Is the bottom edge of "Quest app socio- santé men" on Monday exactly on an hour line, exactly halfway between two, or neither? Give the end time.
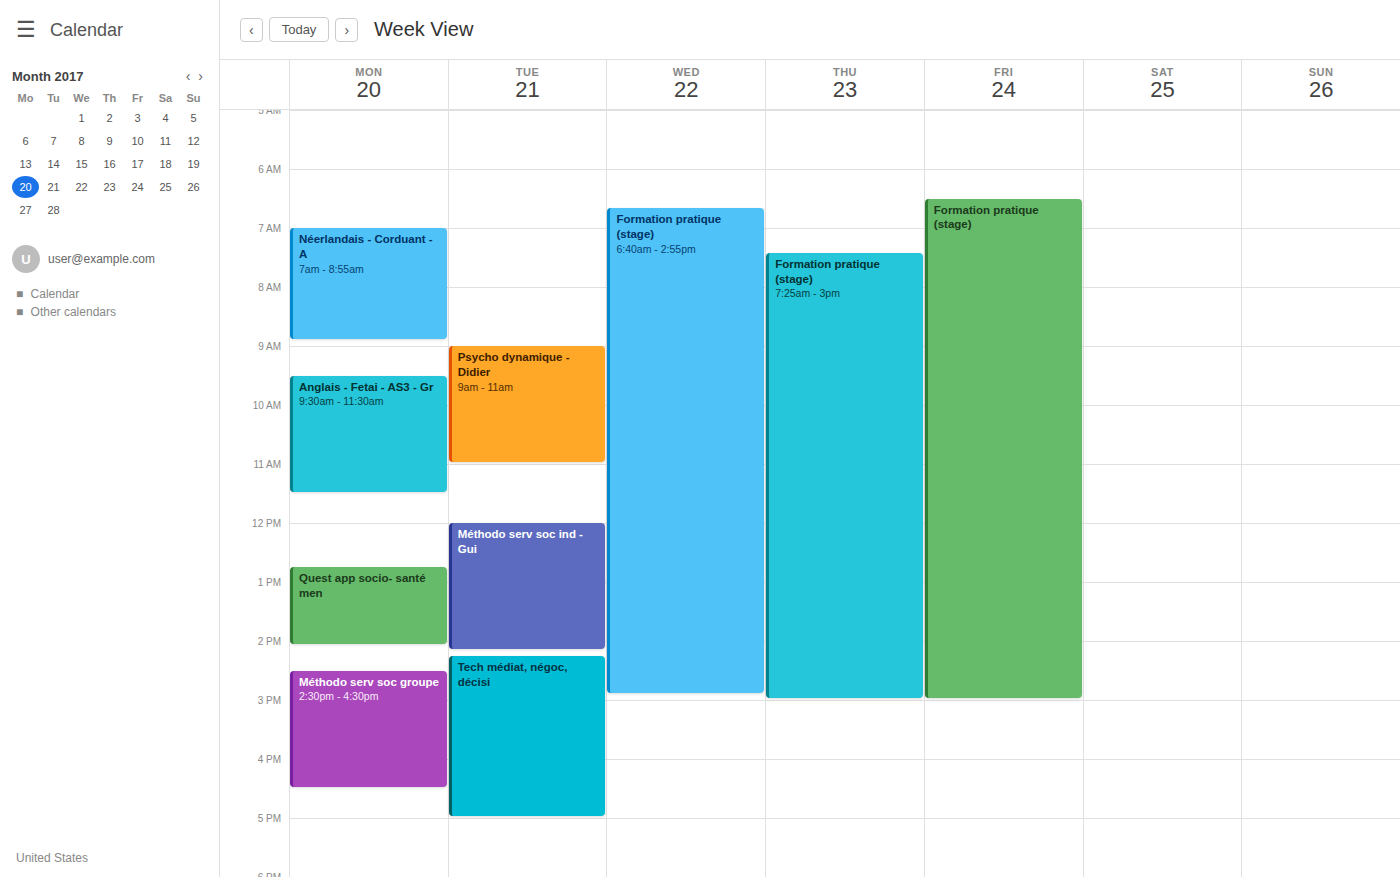
2:05 PM -- neither: 5 minutes below the 2 PM line and 55 minutes above the 3 PM line.